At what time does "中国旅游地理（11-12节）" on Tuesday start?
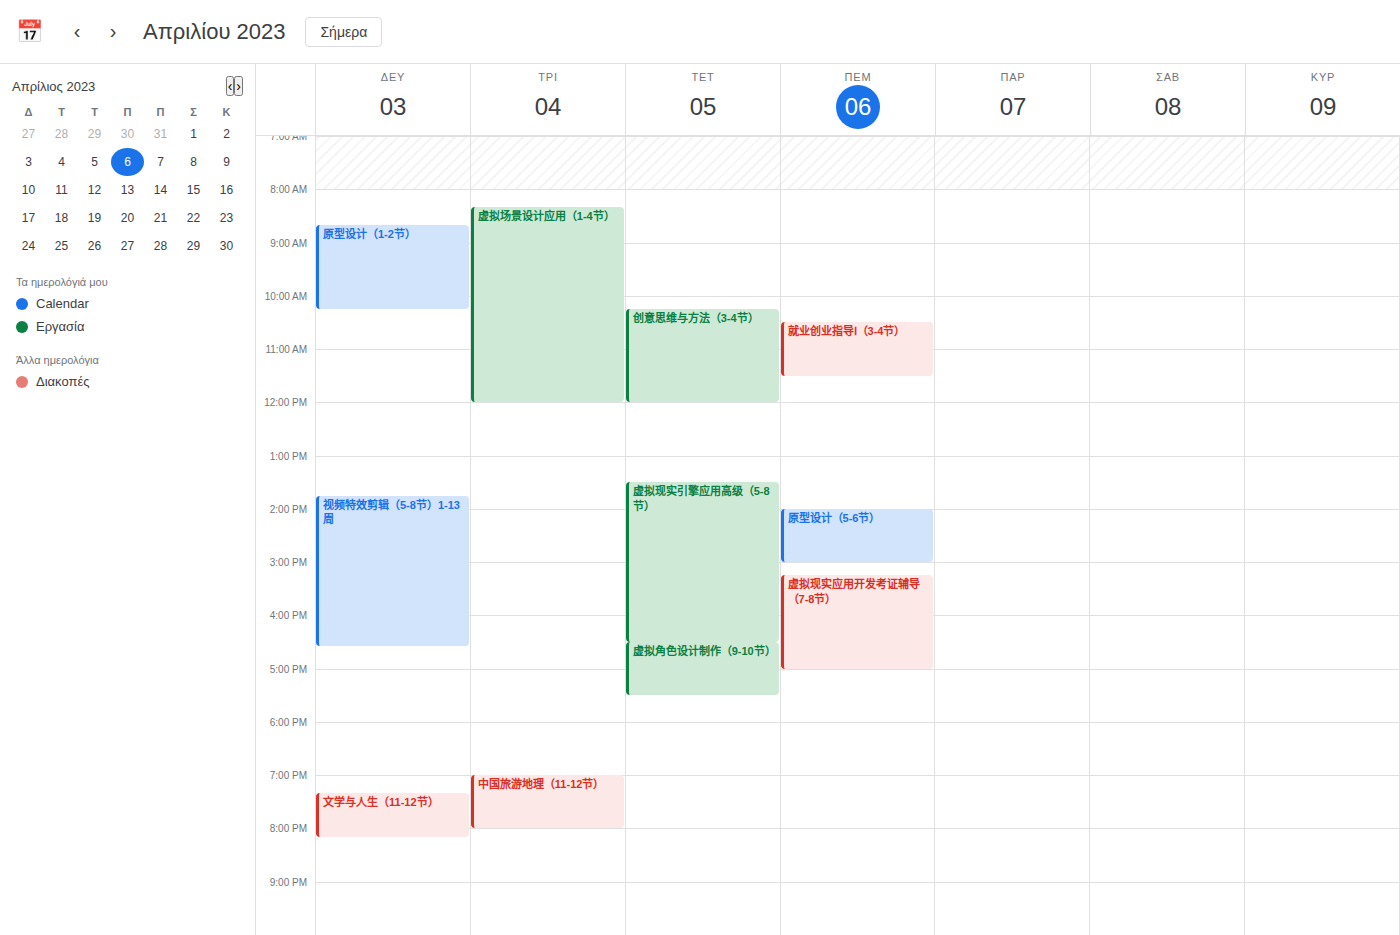
7:00 PM